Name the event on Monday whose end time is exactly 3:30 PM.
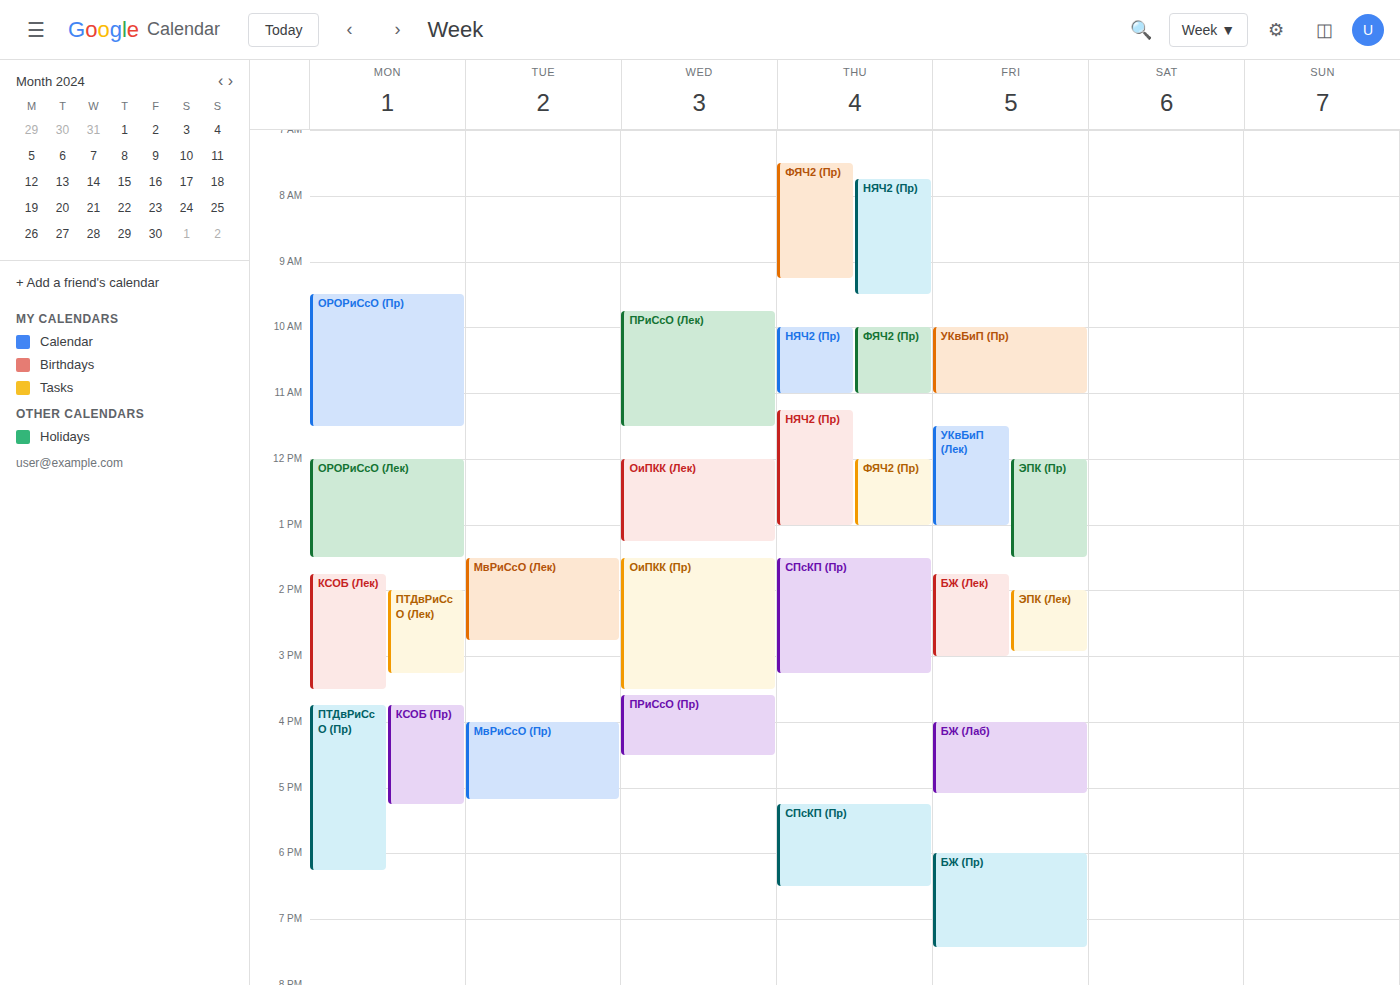
"КСОБ (Лек)"